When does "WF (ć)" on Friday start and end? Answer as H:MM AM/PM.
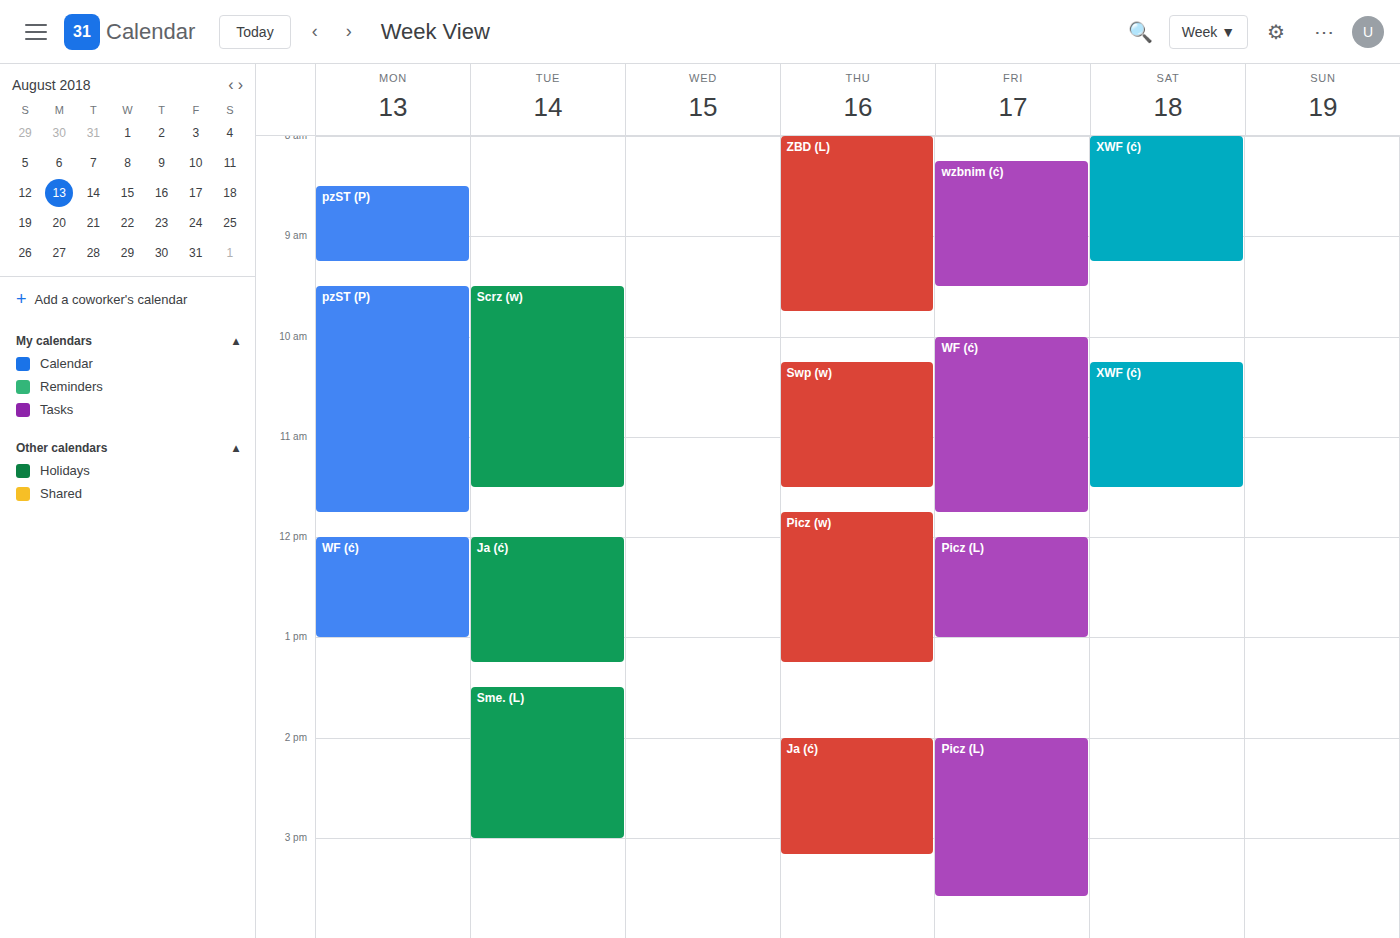
10:00 AM to 11:45 AM